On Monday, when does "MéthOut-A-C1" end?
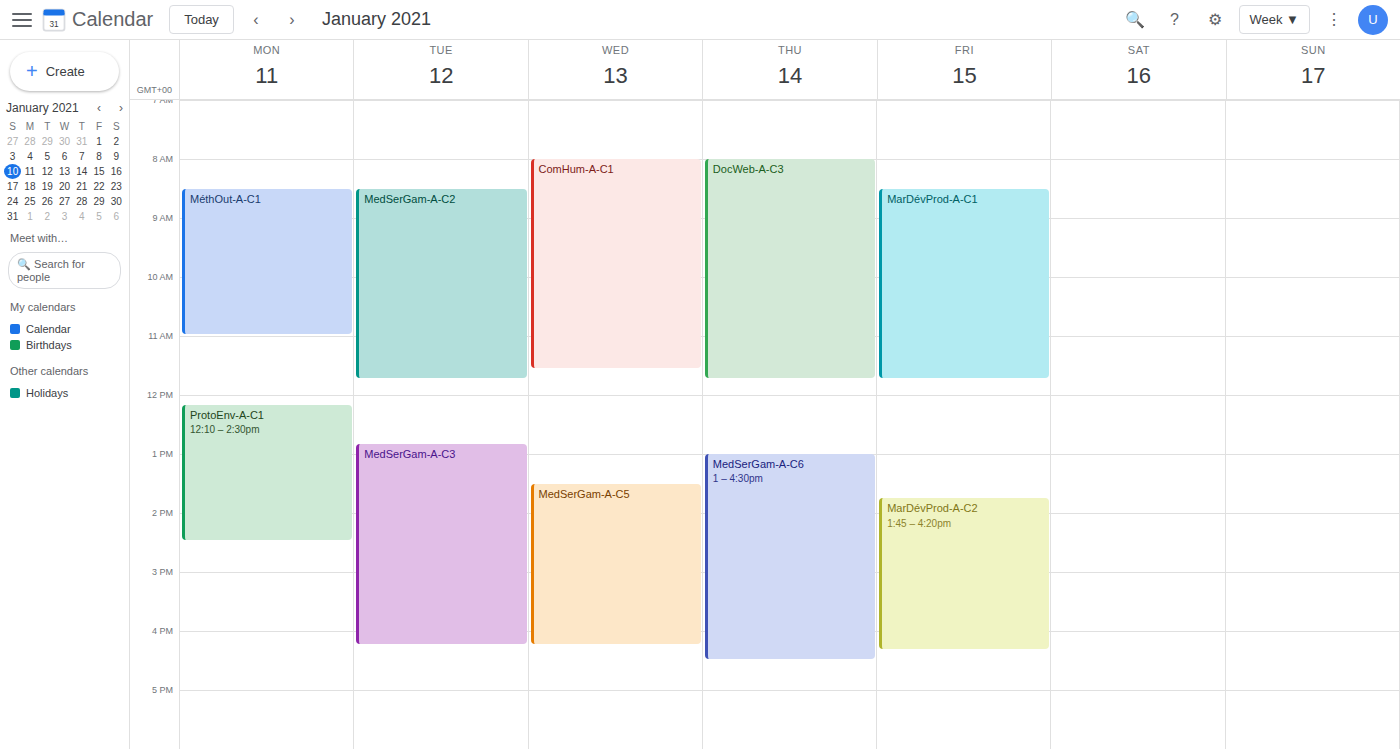
11:00 AM